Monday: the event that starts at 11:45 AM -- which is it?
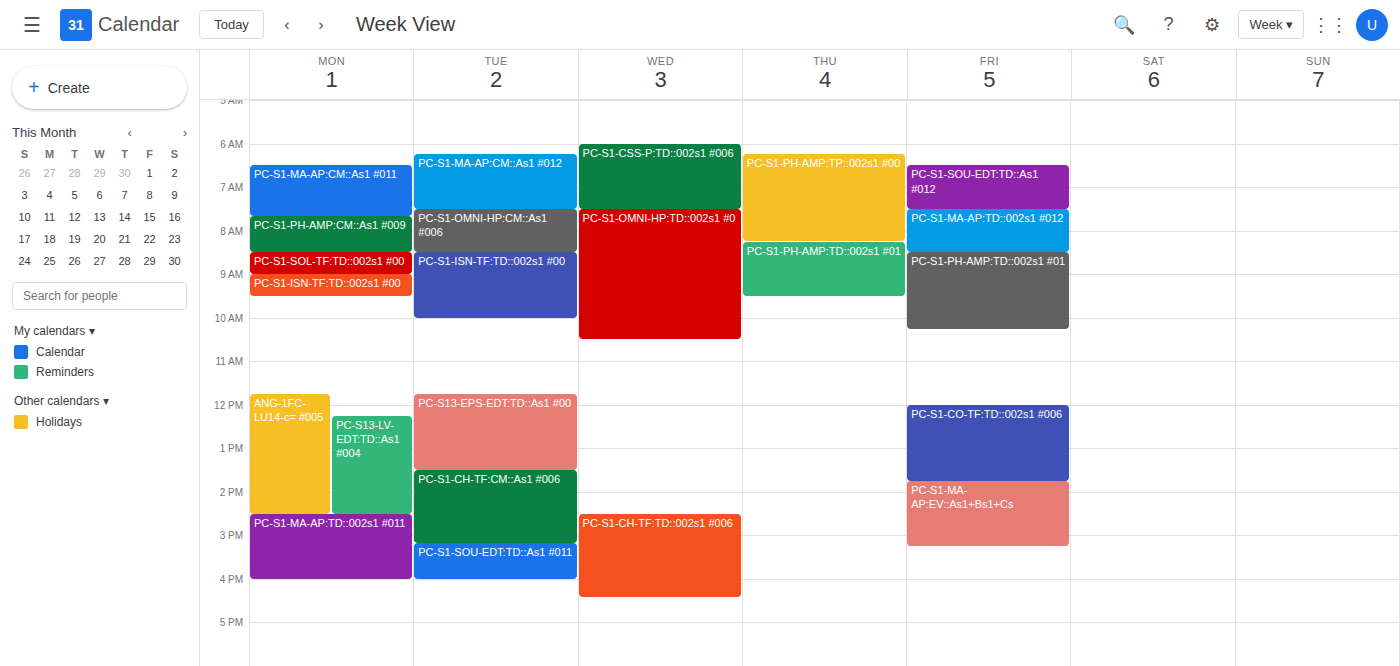
"ANG-1FC-LU14-c= #005"